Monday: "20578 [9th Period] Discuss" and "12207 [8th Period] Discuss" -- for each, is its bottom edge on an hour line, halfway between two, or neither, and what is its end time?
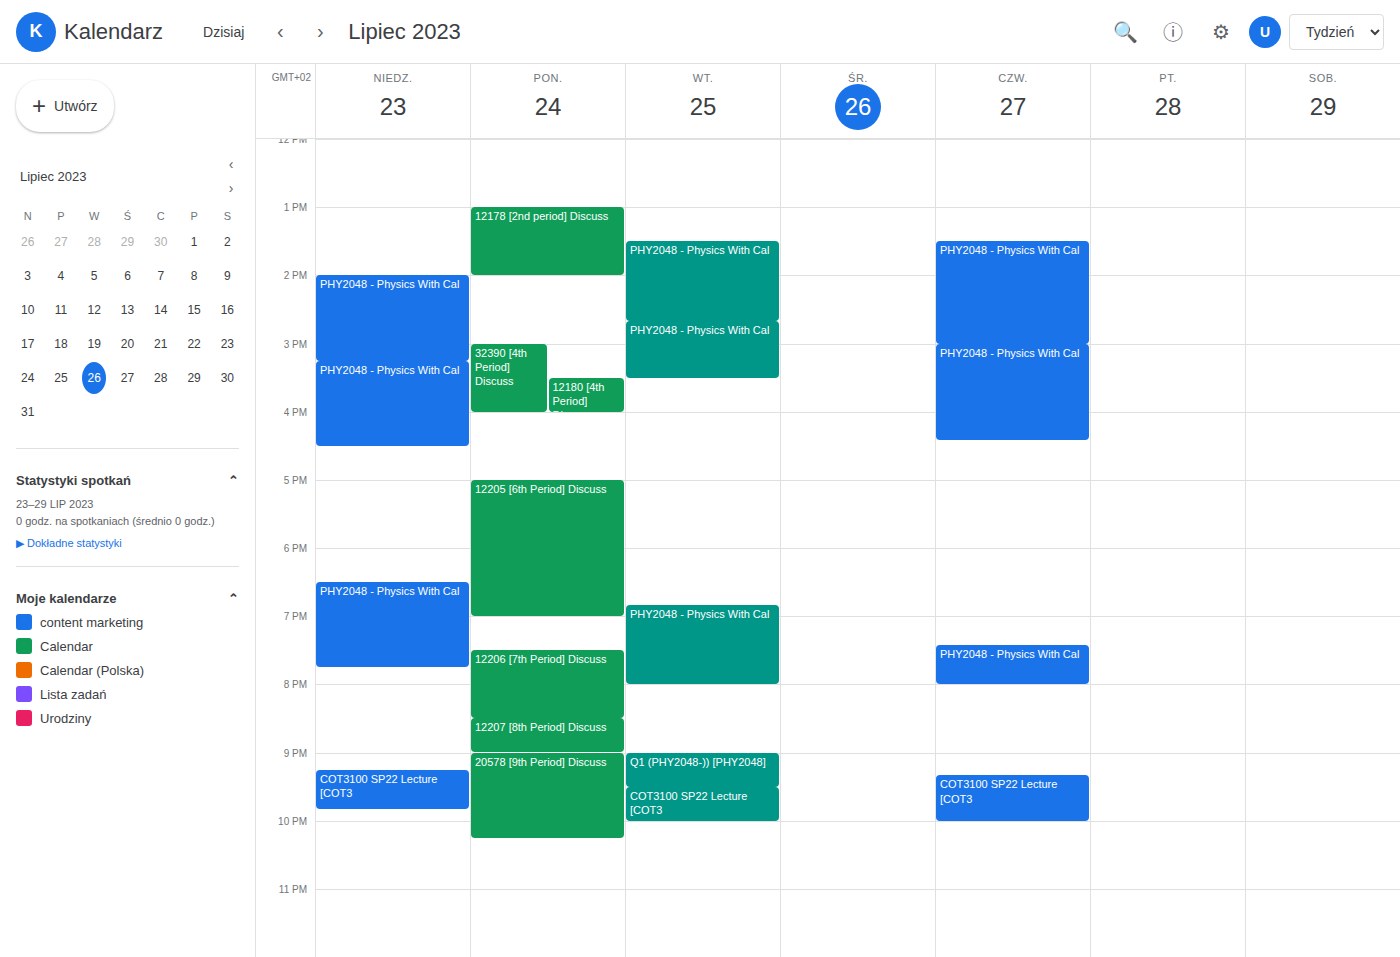
"20578 [9th Period] Discuss": 10:15 PM, neither: a quarter of the way from the 10 PM line to the 11 PM line. "12207 [8th Period] Discuss": 9:00 PM, exactly on the 9 PM line.